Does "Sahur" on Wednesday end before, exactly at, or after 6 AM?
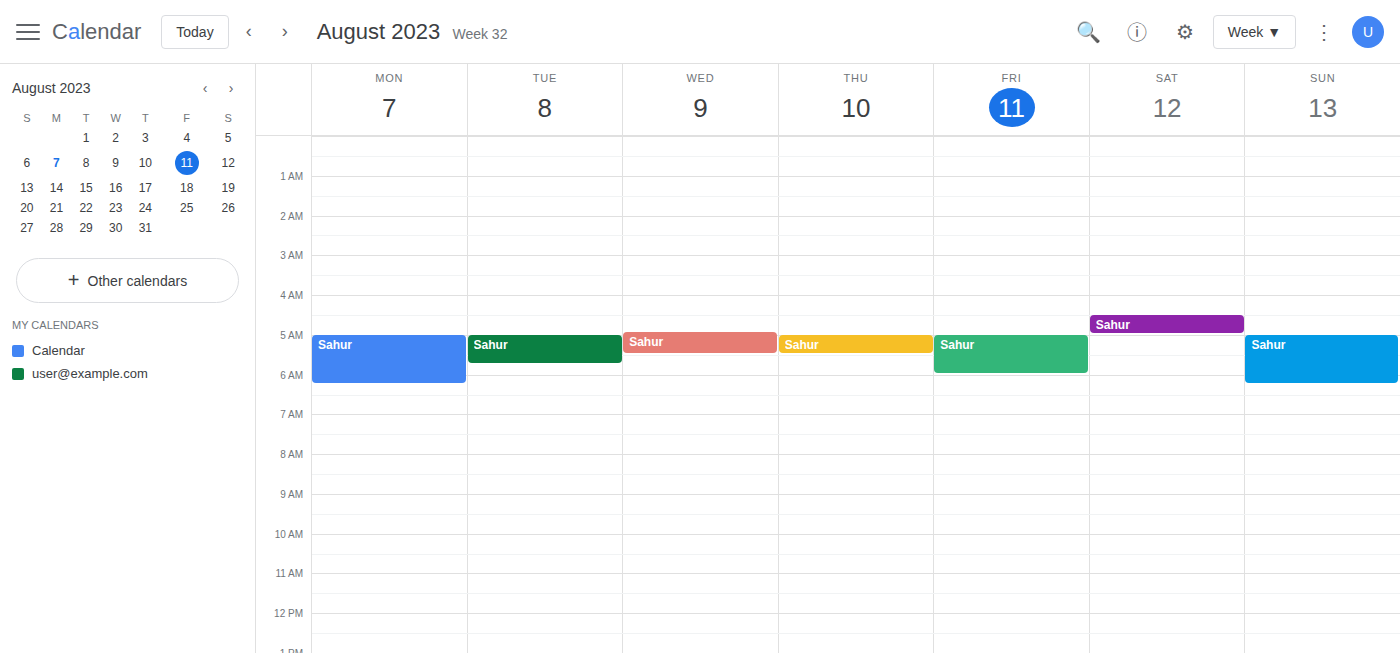
5:30 AM -- before 6 AM, 30 minutes above the 6 AM line.